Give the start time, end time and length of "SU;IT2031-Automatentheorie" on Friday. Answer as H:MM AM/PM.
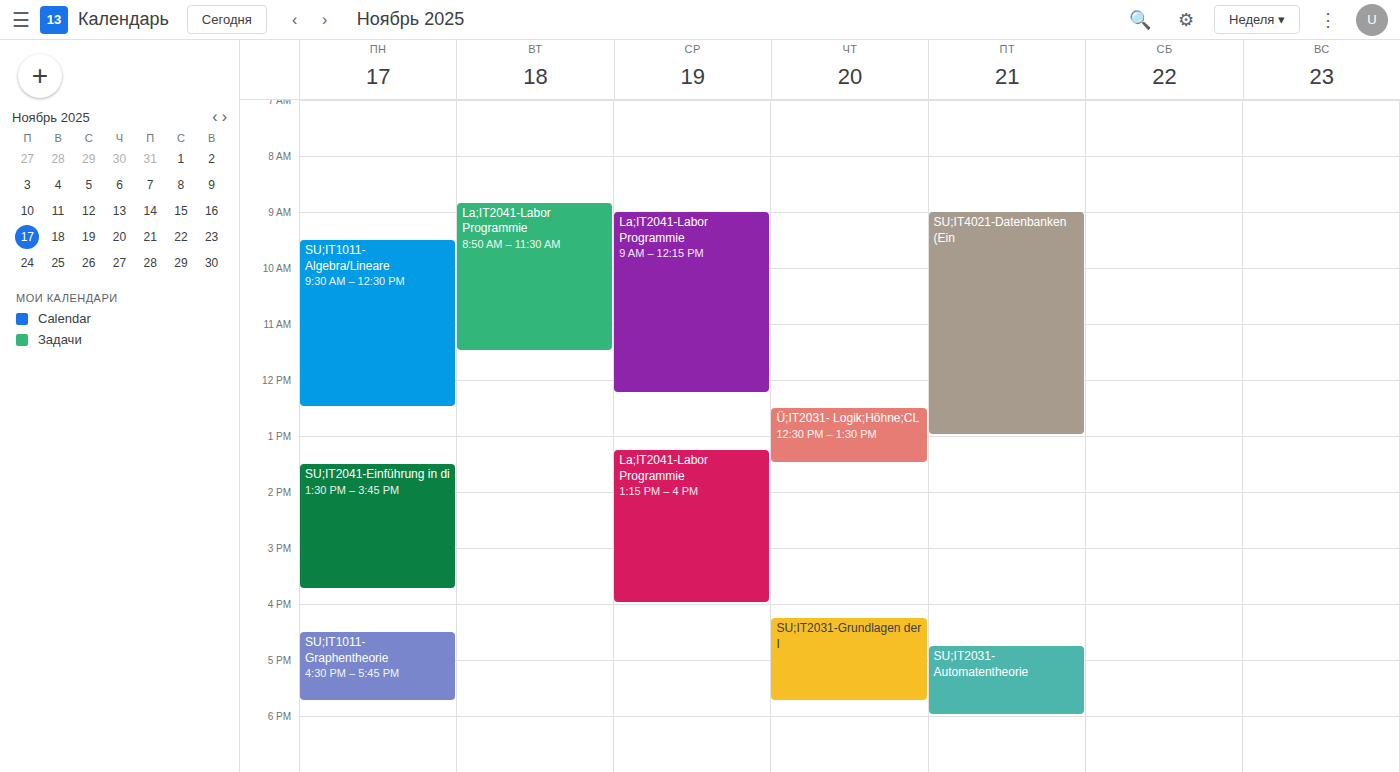
4:45 PM to 6:00 PM, 1 hour 15 minutes